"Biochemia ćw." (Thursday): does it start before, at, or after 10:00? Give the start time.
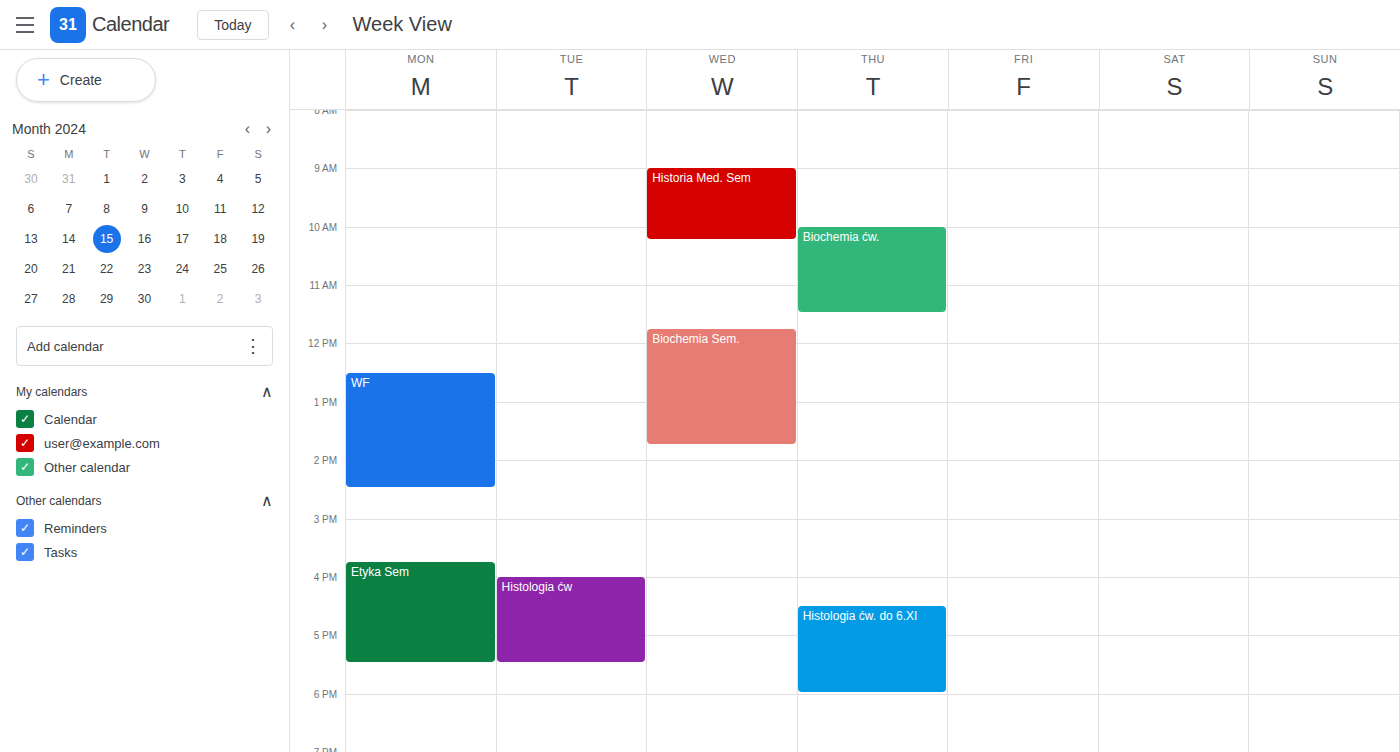
10:00 -- exactly at 10:00, on the 10:00 line.